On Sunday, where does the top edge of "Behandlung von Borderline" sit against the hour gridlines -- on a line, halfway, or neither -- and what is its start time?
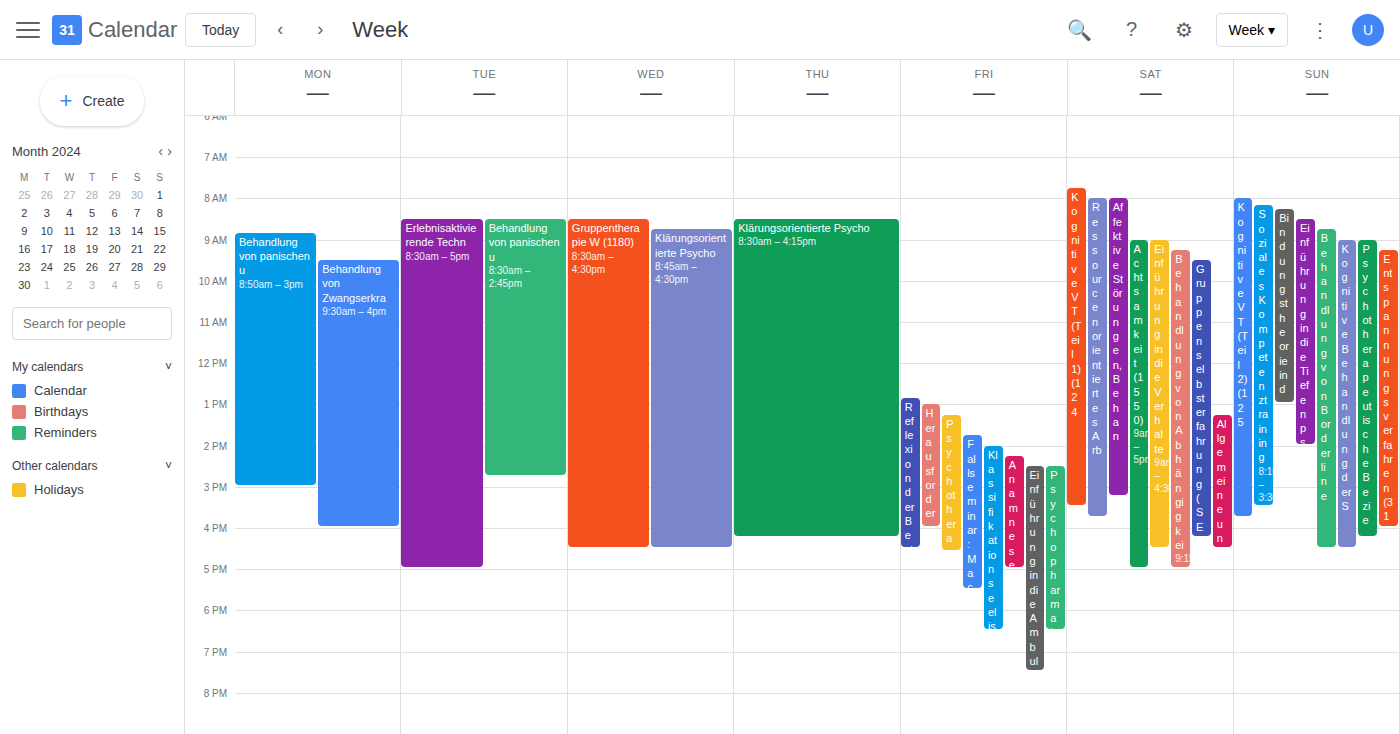
8:45 AM -- neither: three quarters of the way from the 8 AM line to the 9 AM line.